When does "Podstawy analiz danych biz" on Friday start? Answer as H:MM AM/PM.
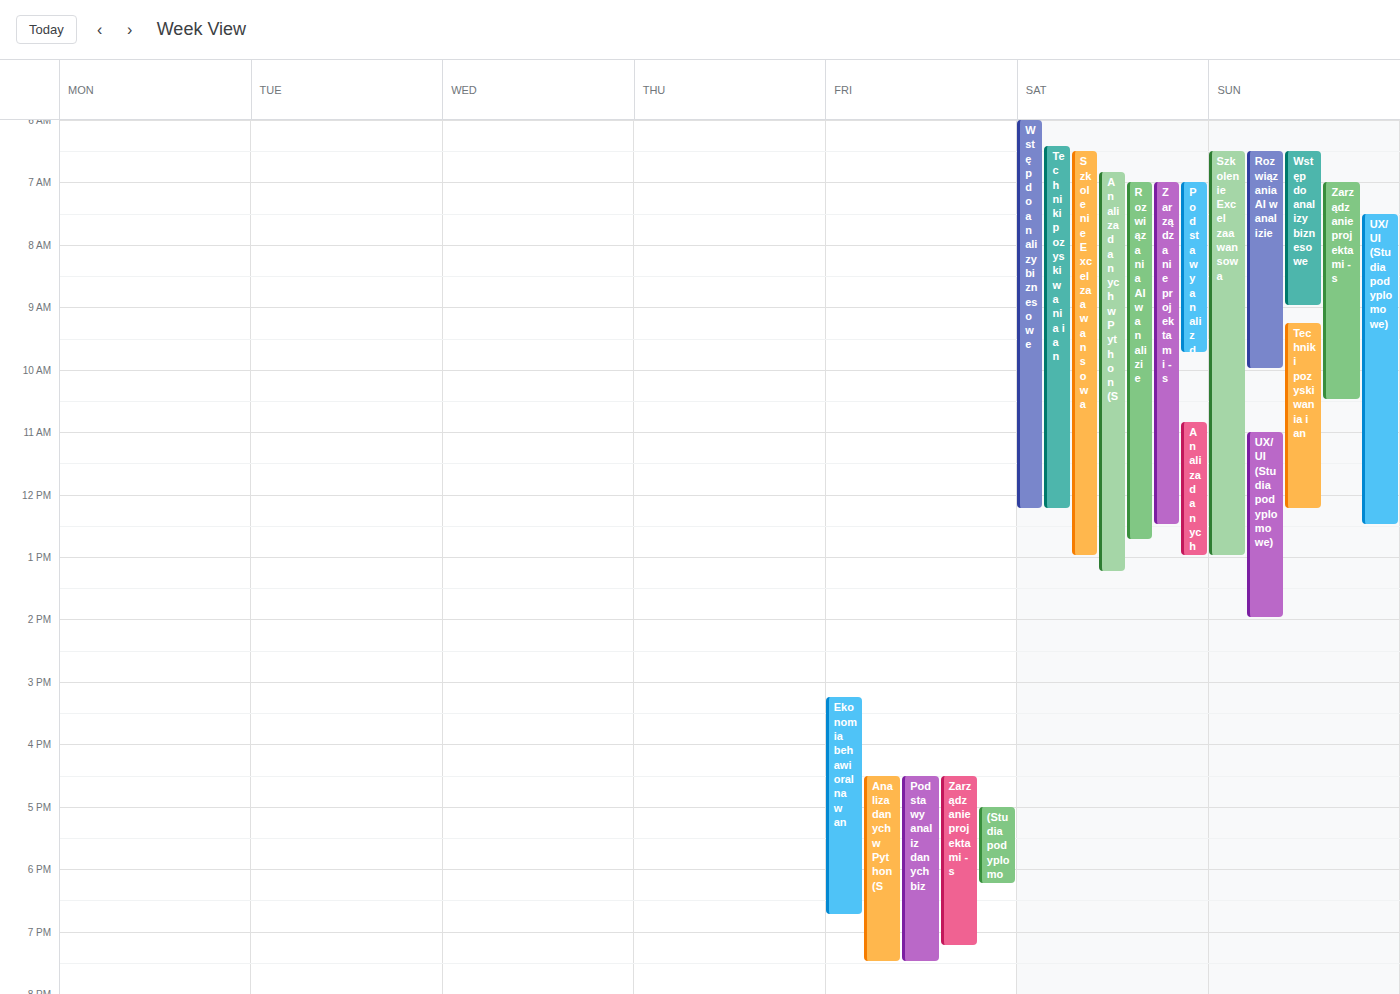
4:30 PM